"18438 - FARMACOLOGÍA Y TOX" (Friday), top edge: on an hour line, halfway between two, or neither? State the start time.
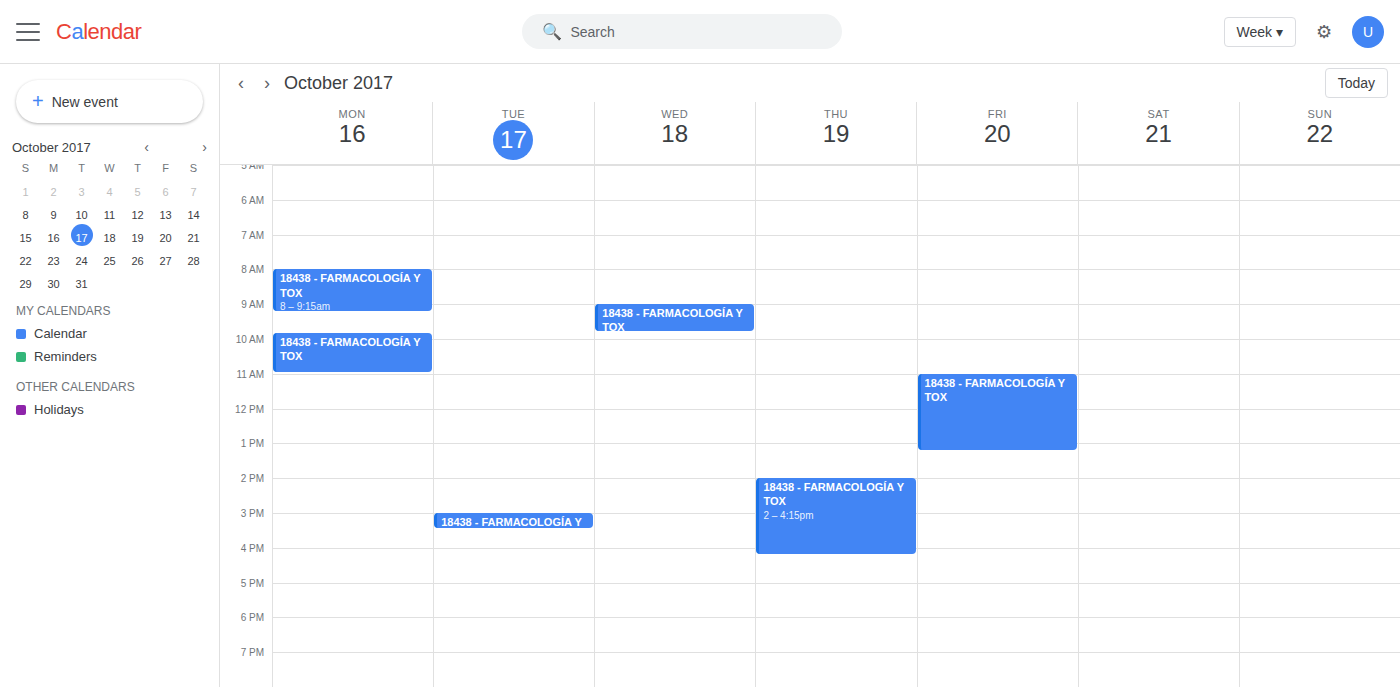
11:00 AM -- exactly on the 11 AM line.